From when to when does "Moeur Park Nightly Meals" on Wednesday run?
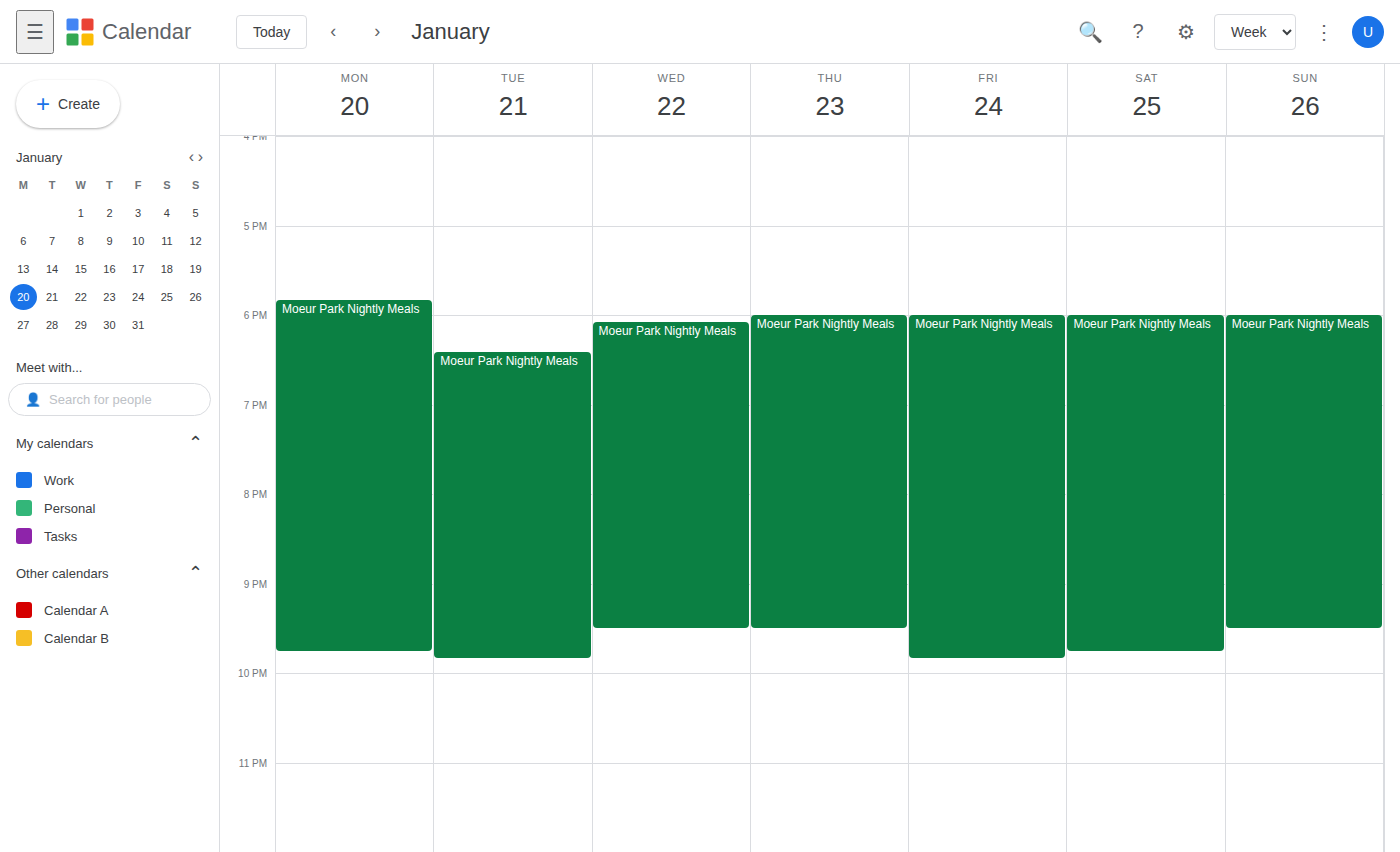
6:05 PM to 9:30 PM